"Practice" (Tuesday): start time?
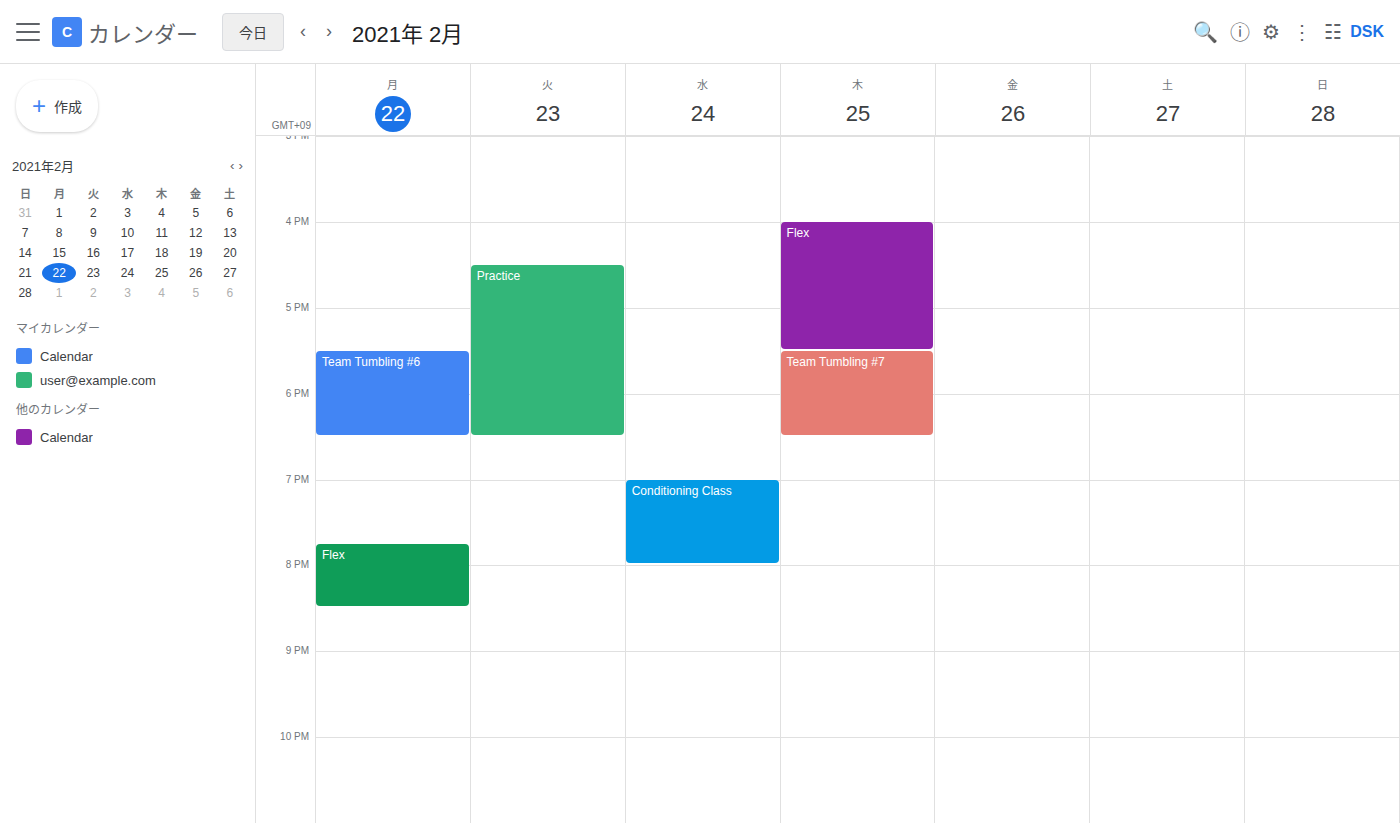
16:30